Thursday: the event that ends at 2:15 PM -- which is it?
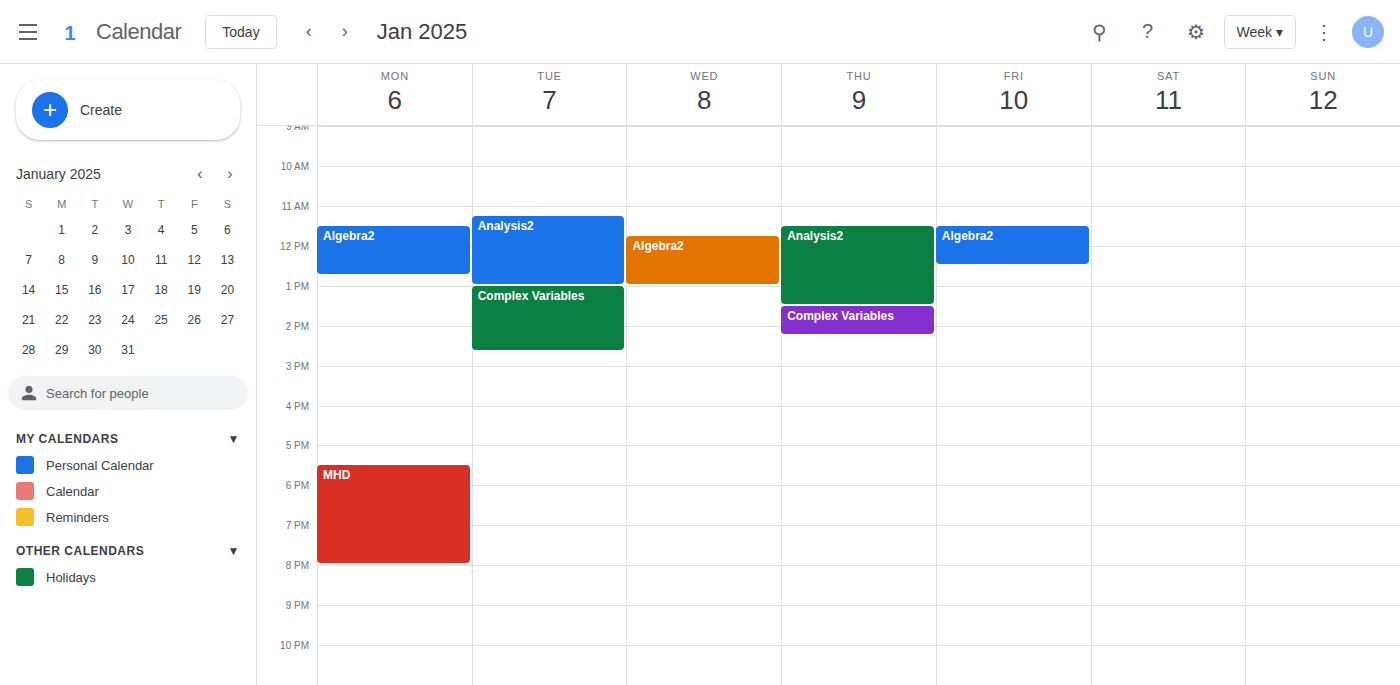
"Complex Variables"